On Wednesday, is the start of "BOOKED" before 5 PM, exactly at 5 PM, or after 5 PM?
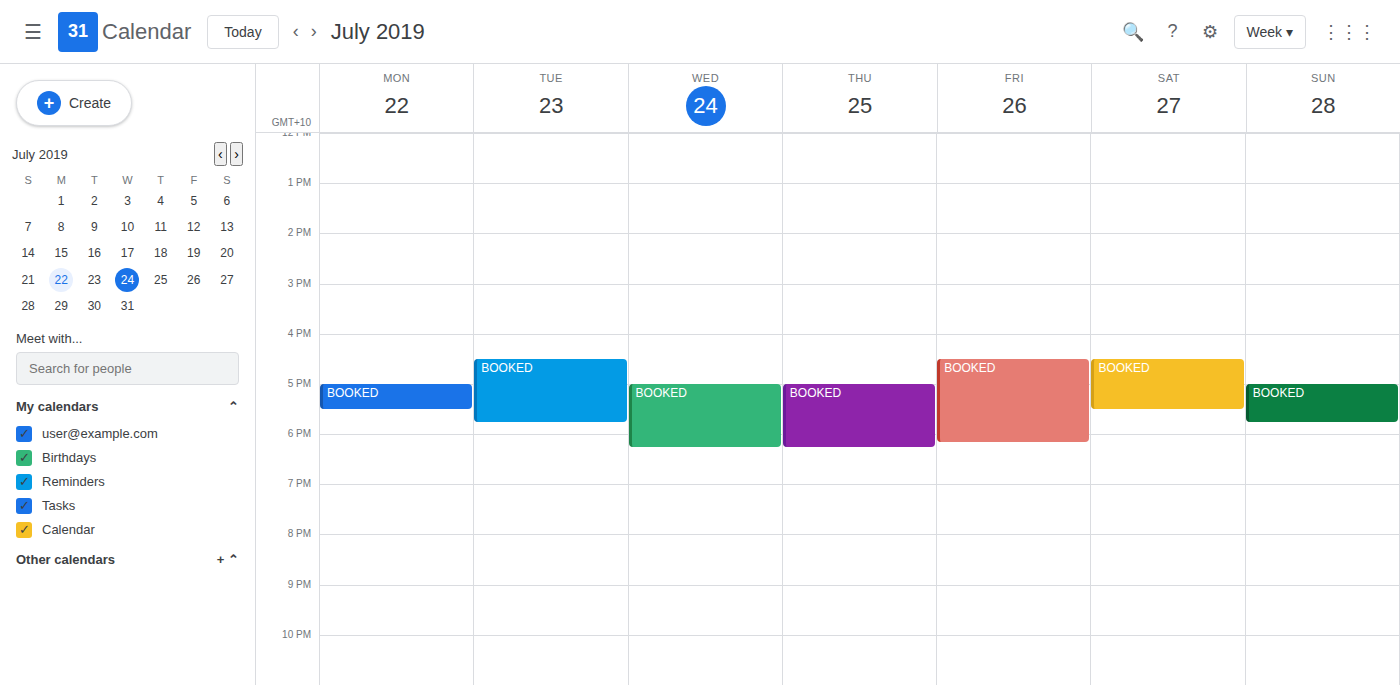
5:00 PM -- exactly at 5 PM, on the 5 PM line.